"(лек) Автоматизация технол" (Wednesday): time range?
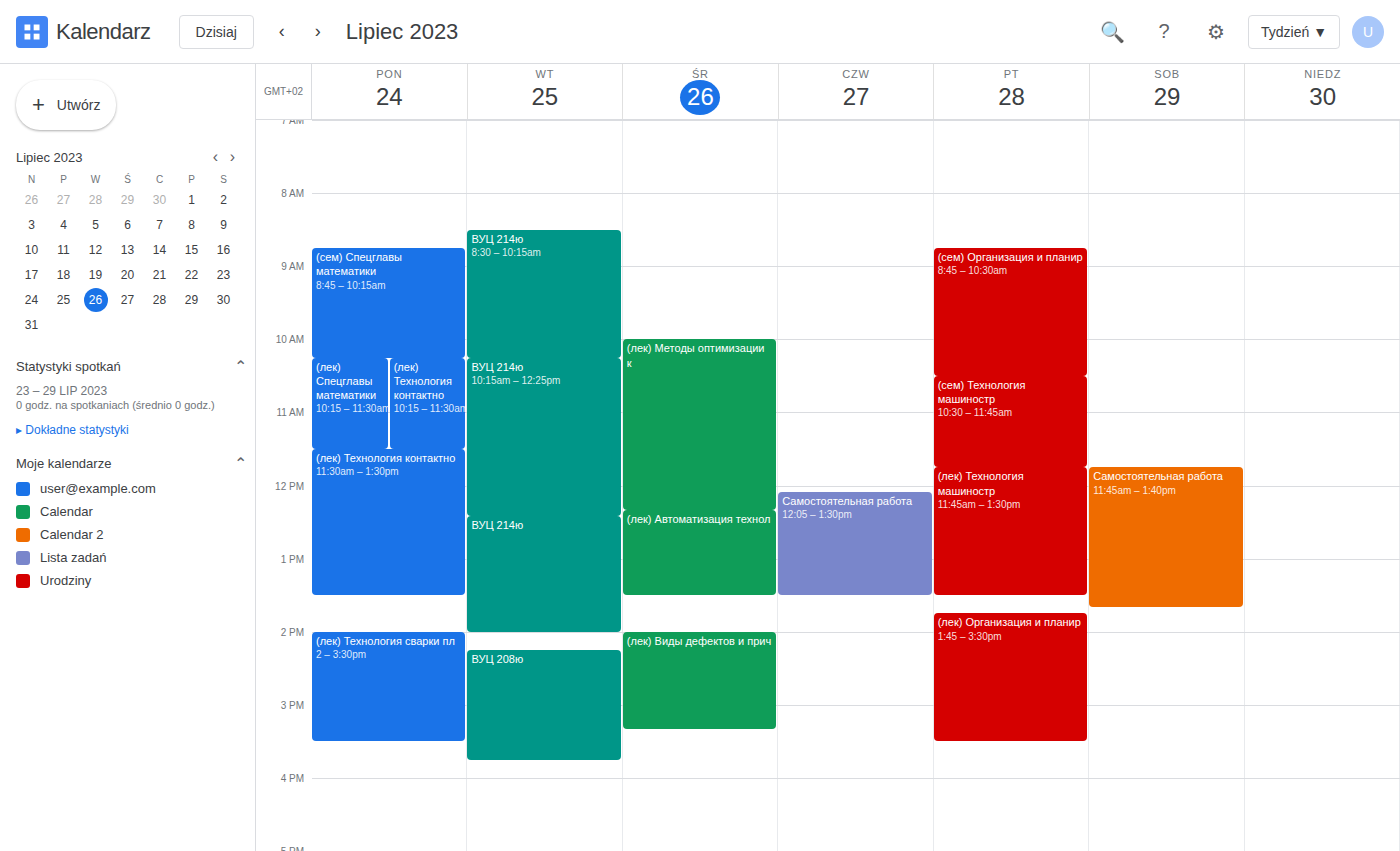
12:20 to 13:30